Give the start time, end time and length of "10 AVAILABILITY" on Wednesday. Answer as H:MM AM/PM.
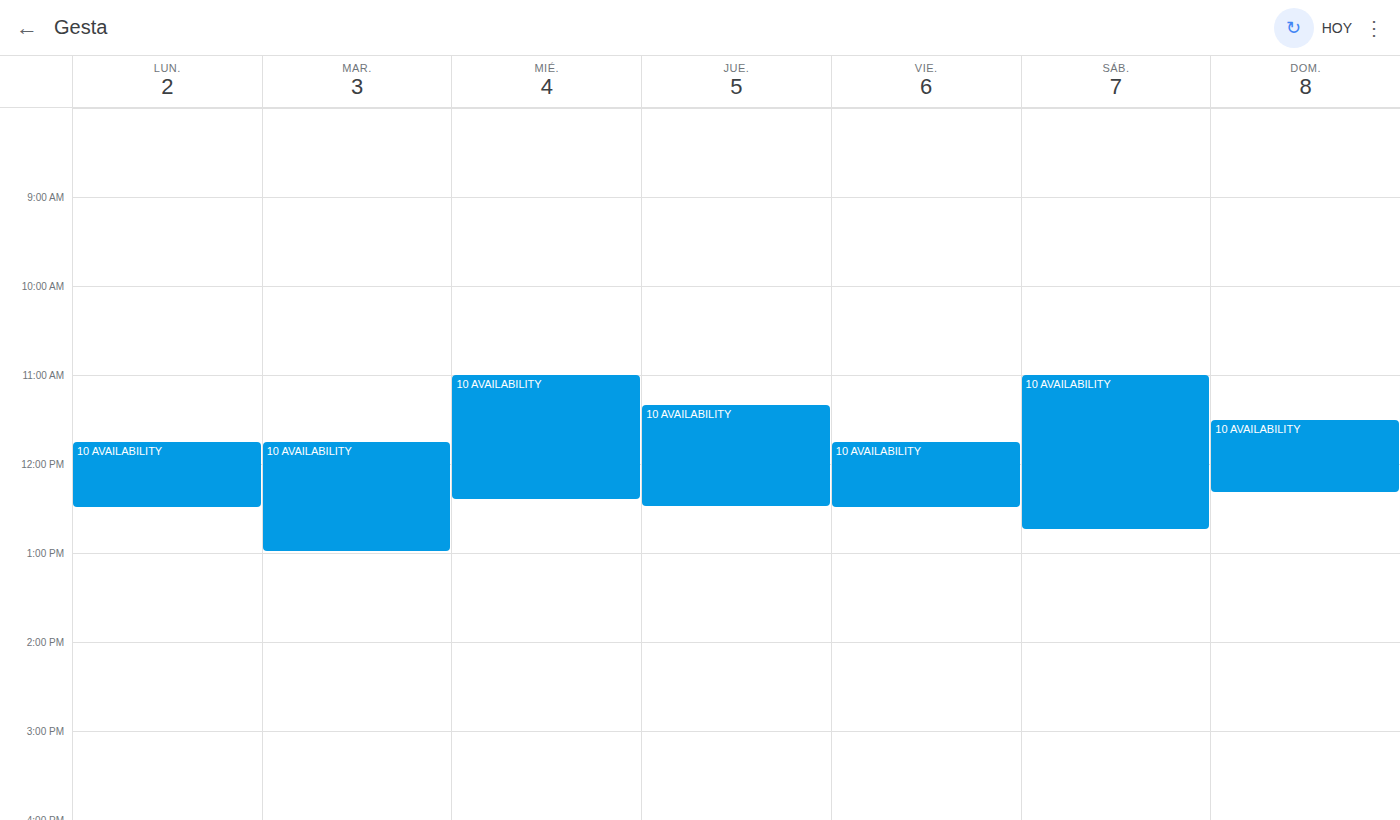
11:00 AM to 12:25 PM, 1 hour 25 minutes